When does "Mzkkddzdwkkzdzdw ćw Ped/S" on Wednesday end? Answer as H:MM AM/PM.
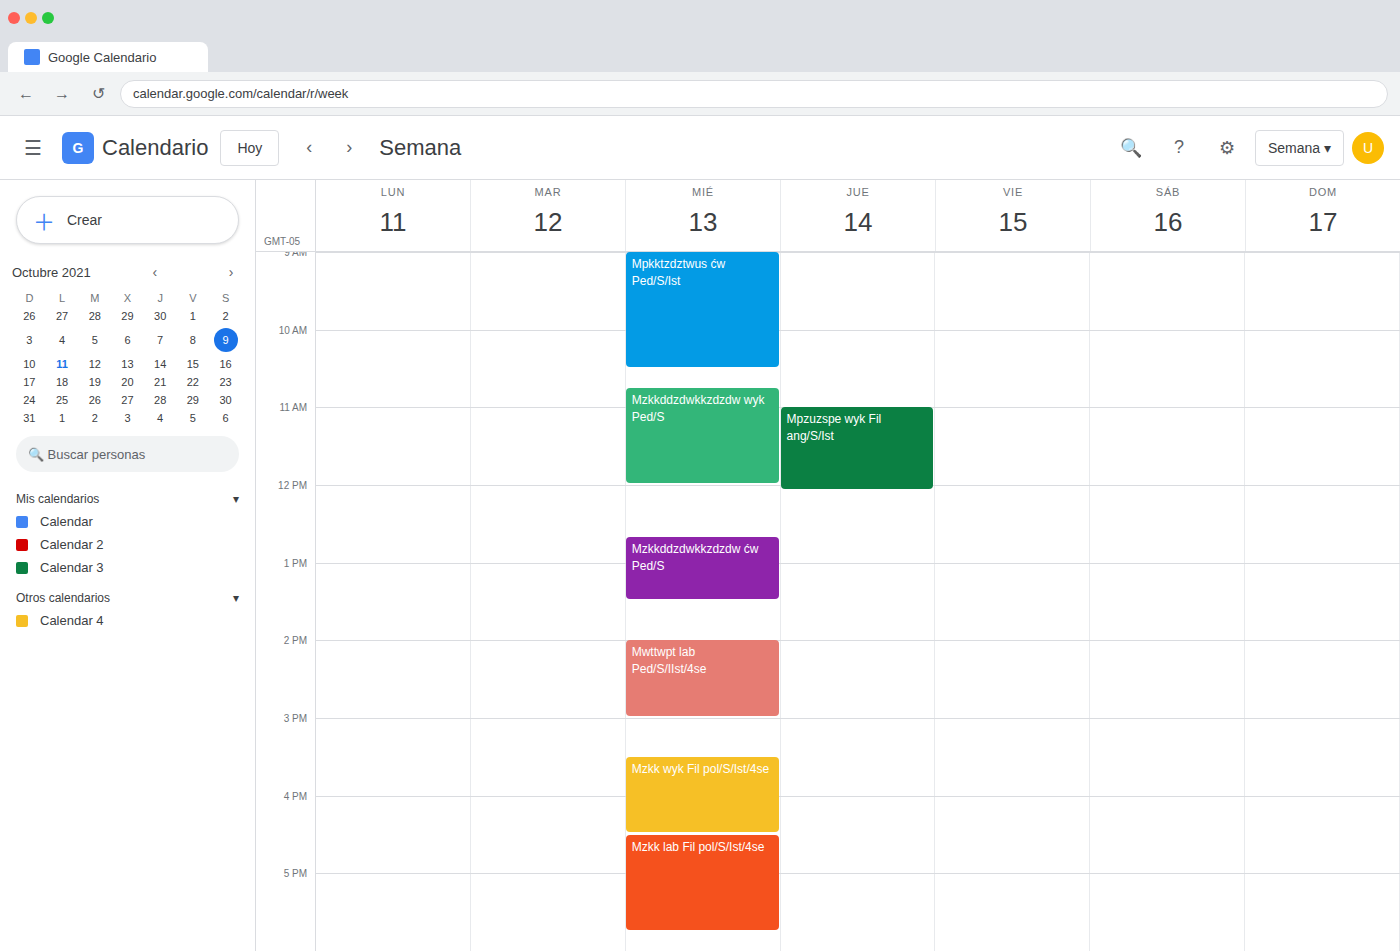
1:30 PM